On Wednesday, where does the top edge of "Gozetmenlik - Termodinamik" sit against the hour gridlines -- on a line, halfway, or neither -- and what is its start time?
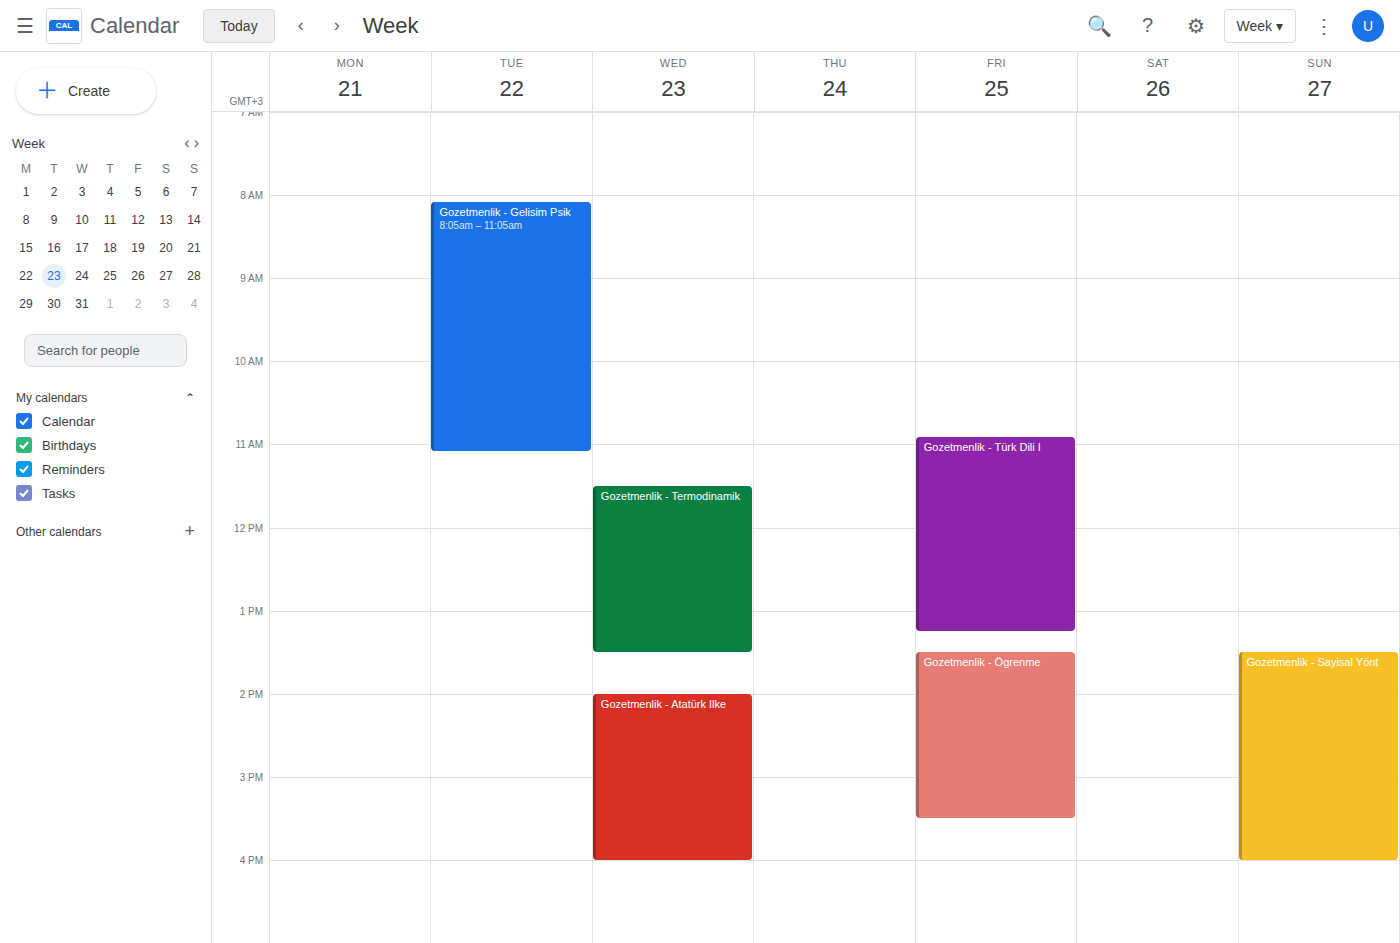
11:30 AM -- halfway between the 11 AM and 12 PM lines.